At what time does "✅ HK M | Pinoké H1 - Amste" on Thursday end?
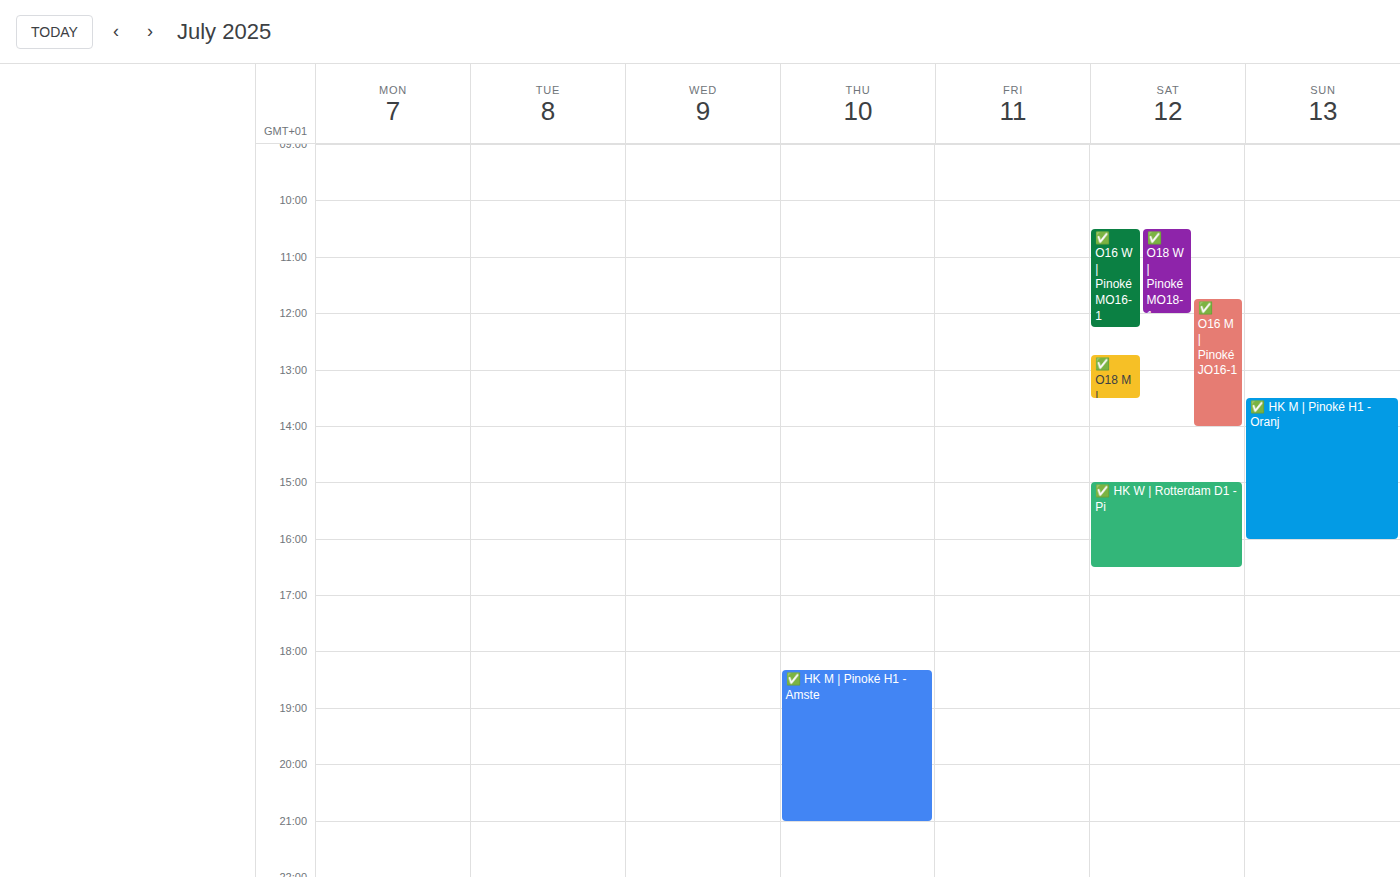
9:00 PM